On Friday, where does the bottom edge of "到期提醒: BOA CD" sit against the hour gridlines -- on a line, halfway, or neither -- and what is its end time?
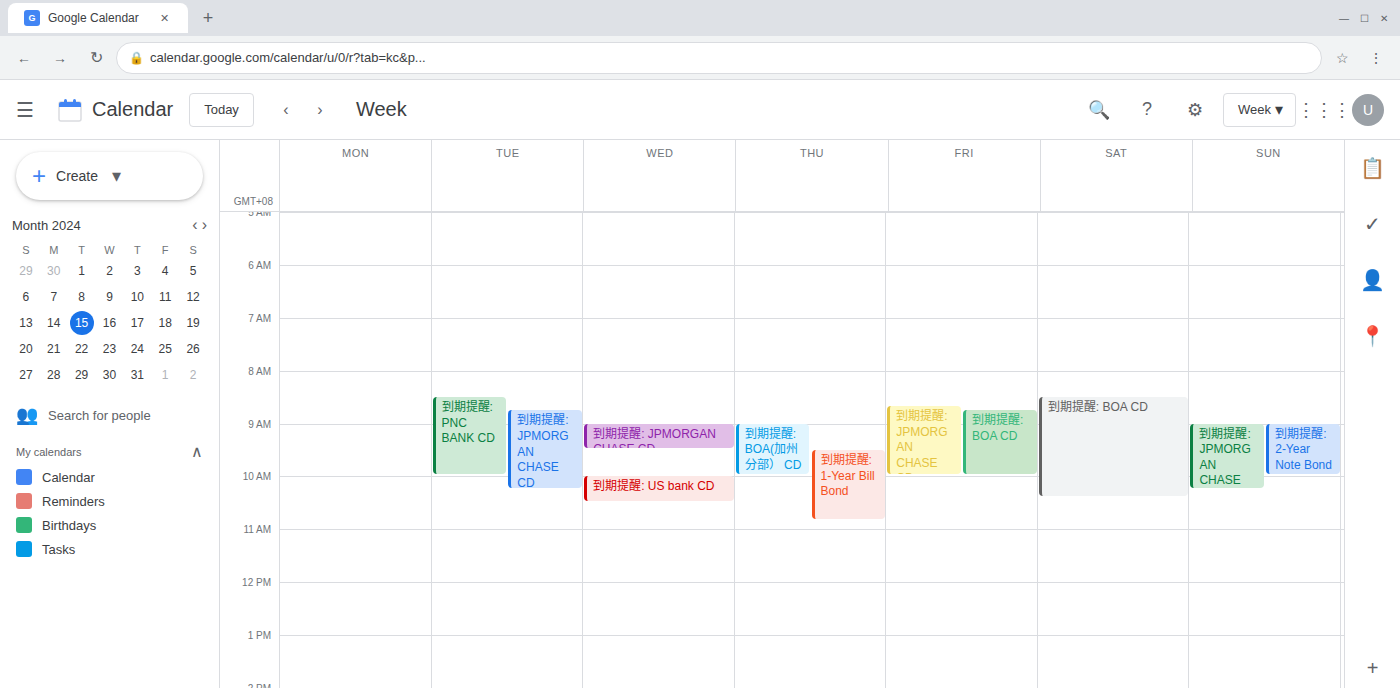
10:00 AM -- exactly on the 10 AM line.